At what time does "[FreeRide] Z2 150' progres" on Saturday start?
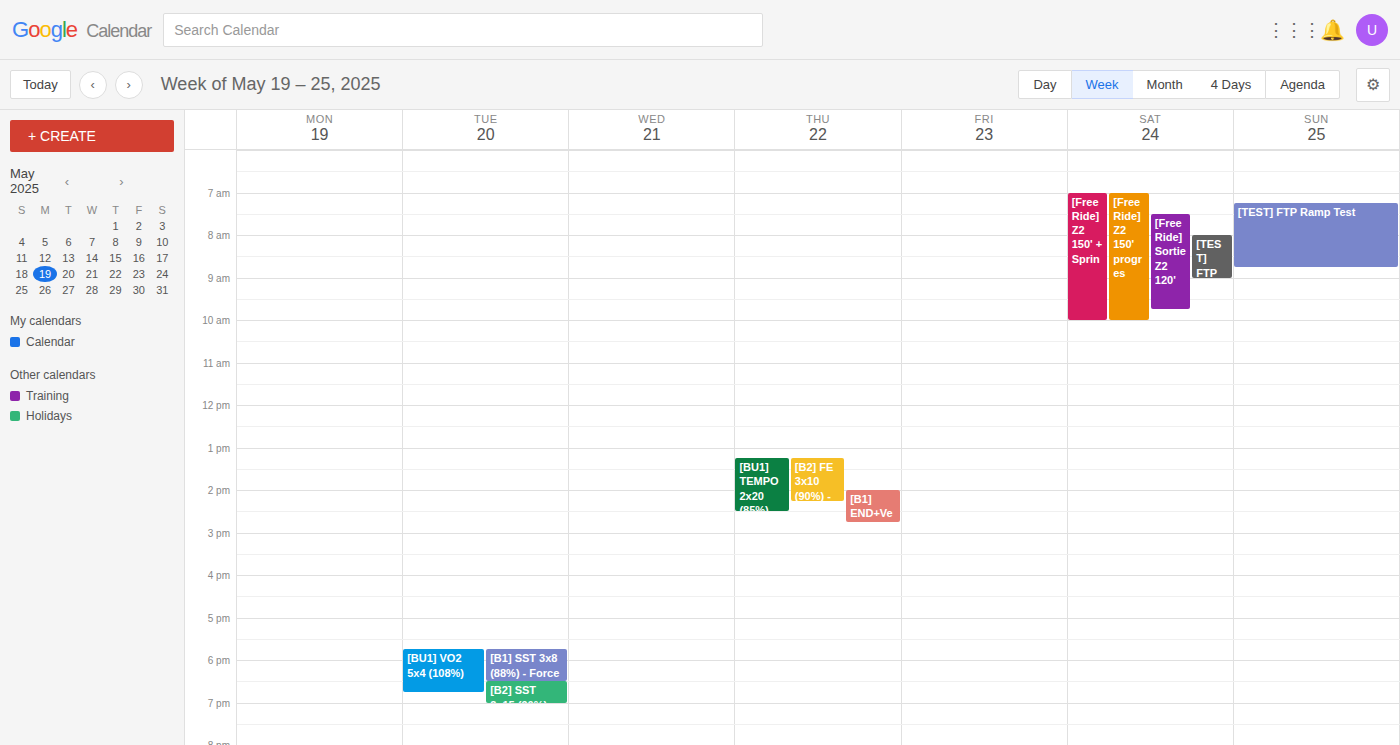
7:00 AM